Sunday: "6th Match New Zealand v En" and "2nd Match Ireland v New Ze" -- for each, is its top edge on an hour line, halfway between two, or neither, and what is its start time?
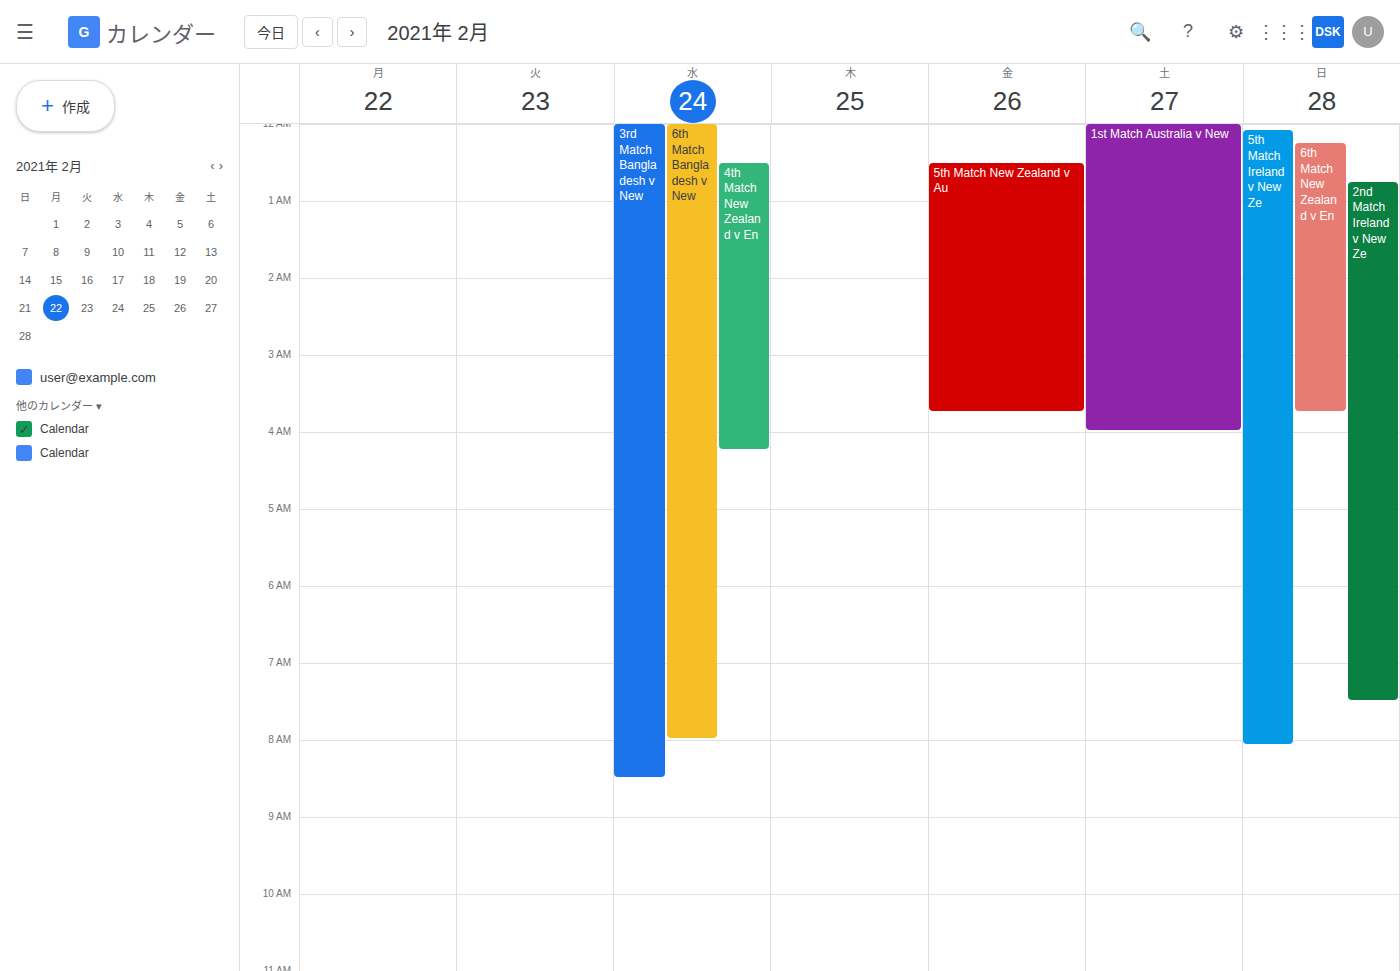
"6th Match New Zealand v En": 12:15 AM, neither: a quarter of the way from the 12 AM line to the 1 AM line. "2nd Match Ireland v New Ze": 12:45 AM, neither: three quarters of the way from the 12 AM line to the 1 AM line.